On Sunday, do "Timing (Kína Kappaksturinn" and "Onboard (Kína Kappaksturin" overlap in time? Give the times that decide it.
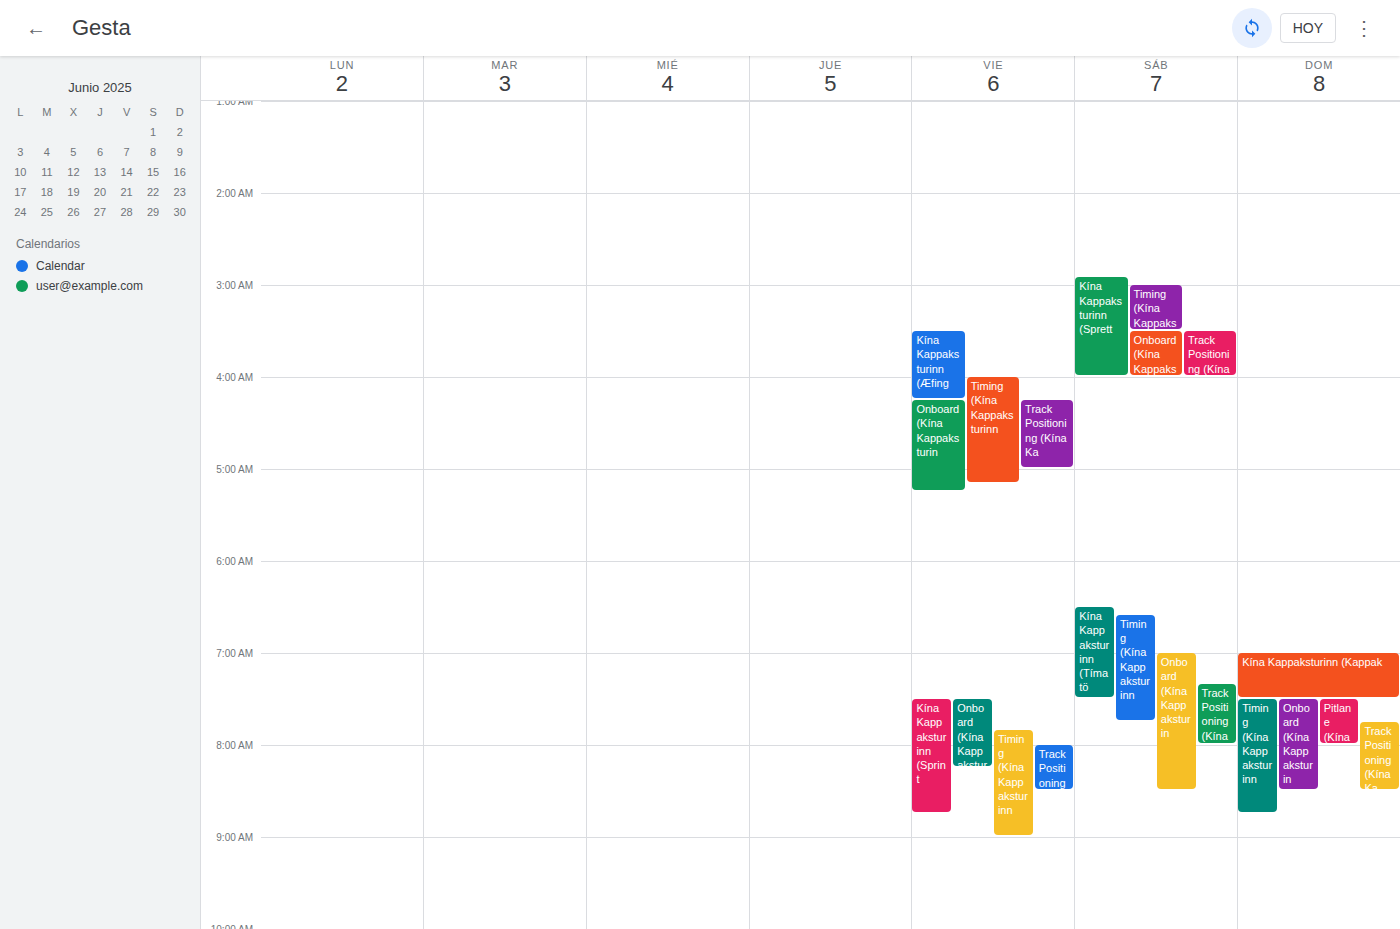
"Onboard (Kína Kappaksturin" runs 7:30 AM to 8:30 AM, inside "Timing (Kína Kappaksturinn" -- they overlap.